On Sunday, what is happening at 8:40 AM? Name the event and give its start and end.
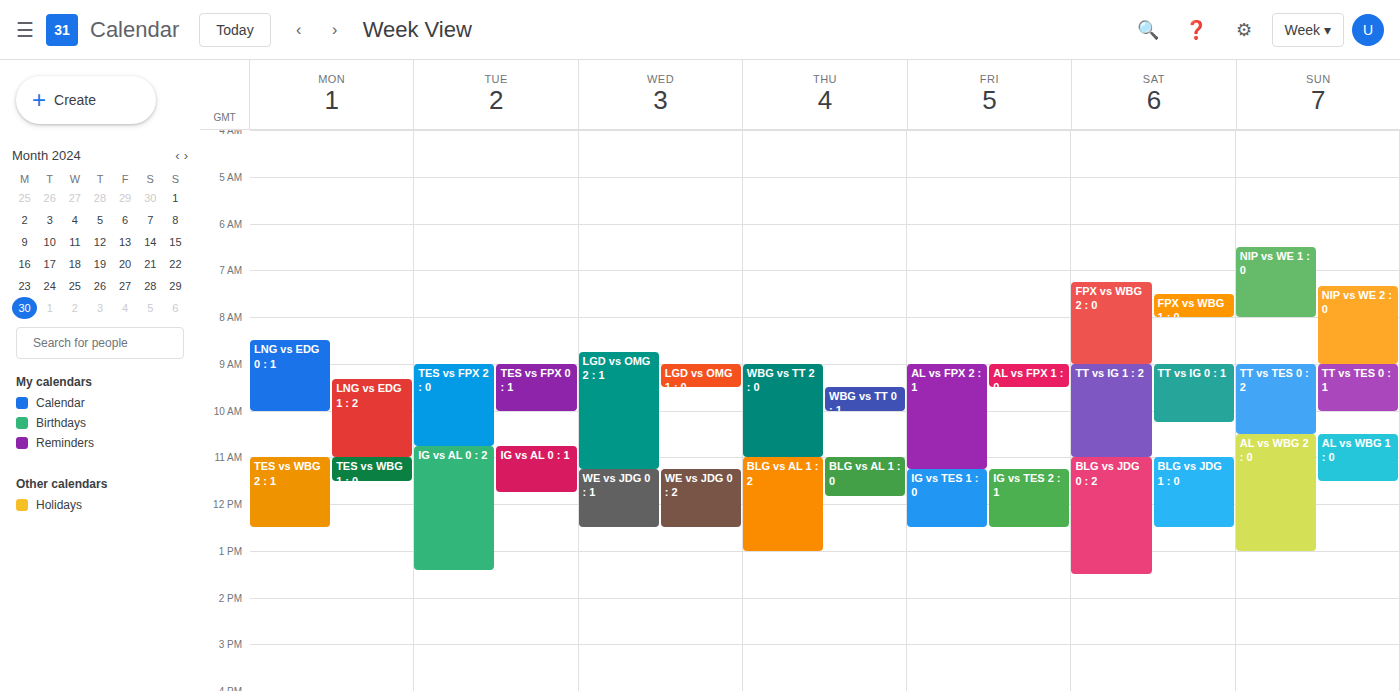
"NIP vs WE 2 : 0", 7:20 AM to 9:00 AM